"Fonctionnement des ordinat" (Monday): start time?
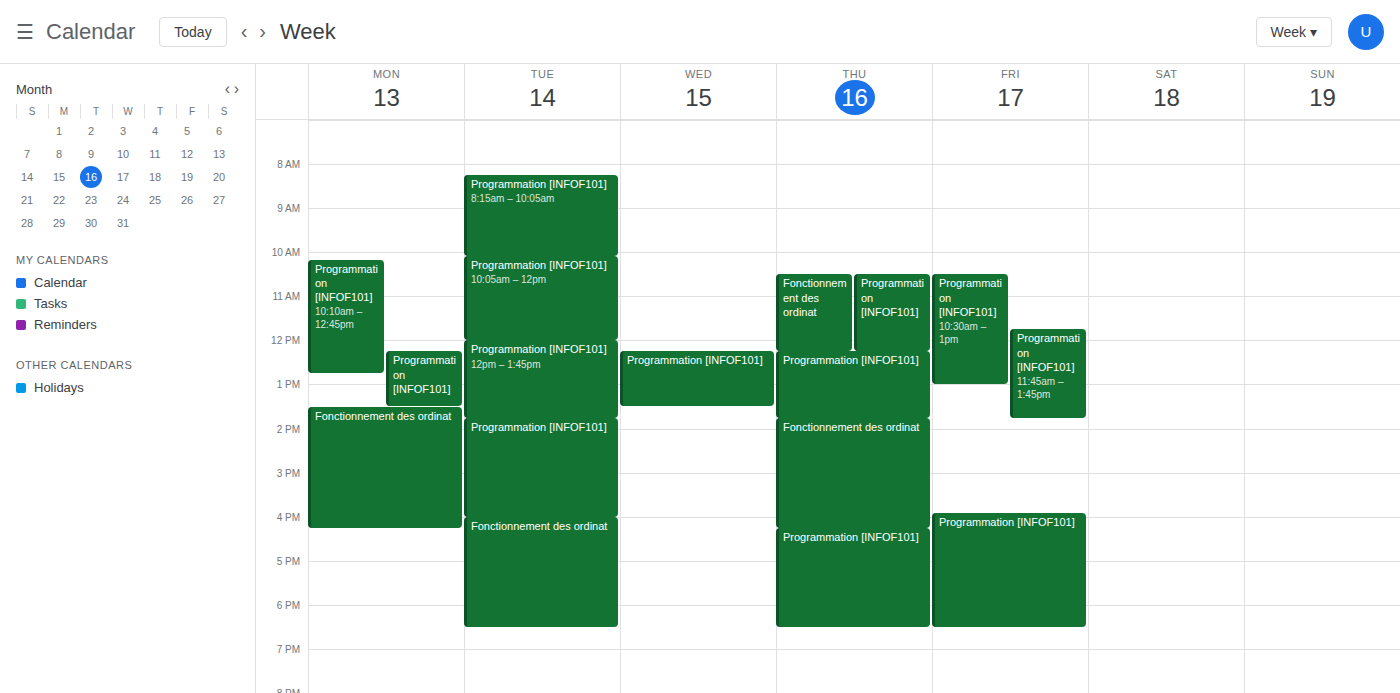
1:30 PM